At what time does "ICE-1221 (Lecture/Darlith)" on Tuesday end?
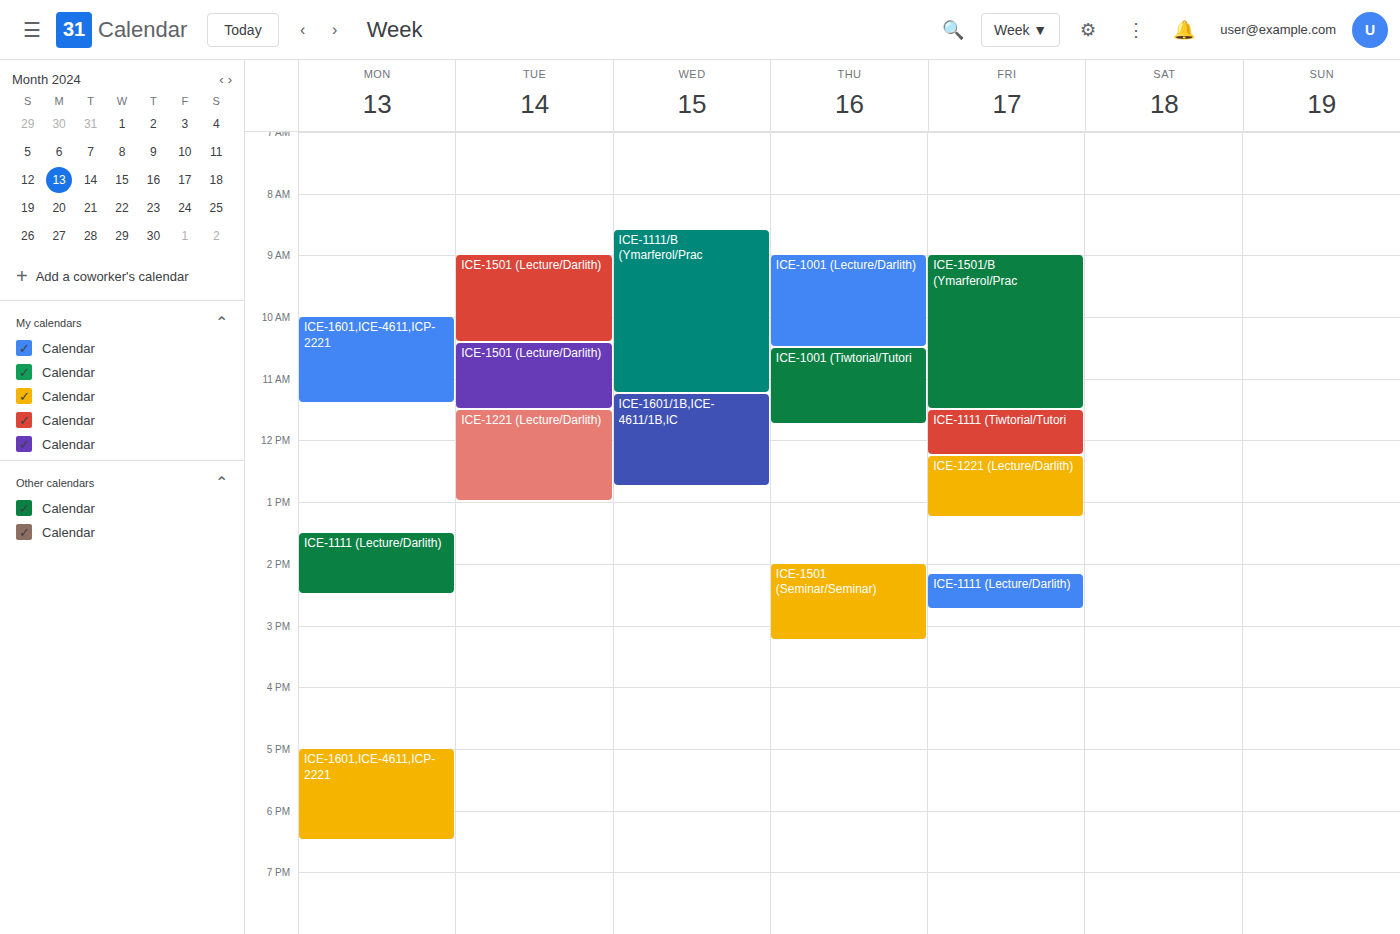
13:00